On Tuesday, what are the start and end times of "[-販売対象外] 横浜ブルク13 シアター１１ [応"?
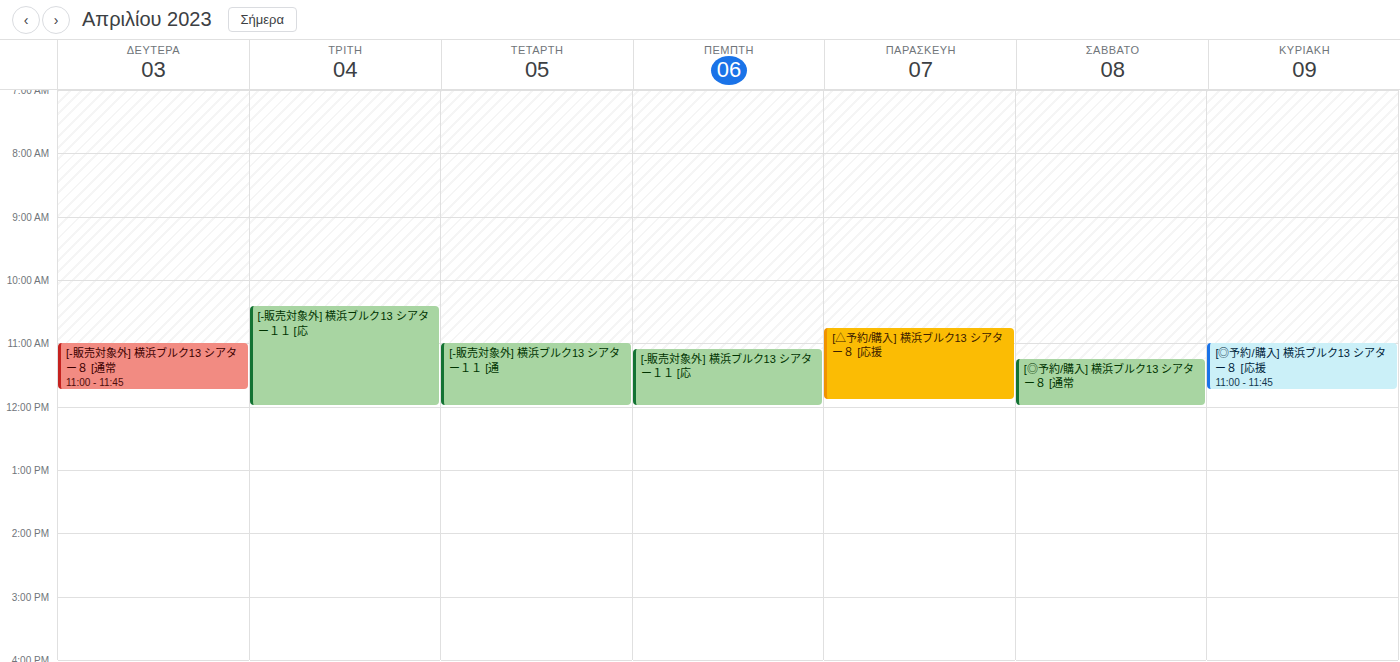
10:25 AM to 12:00 PM